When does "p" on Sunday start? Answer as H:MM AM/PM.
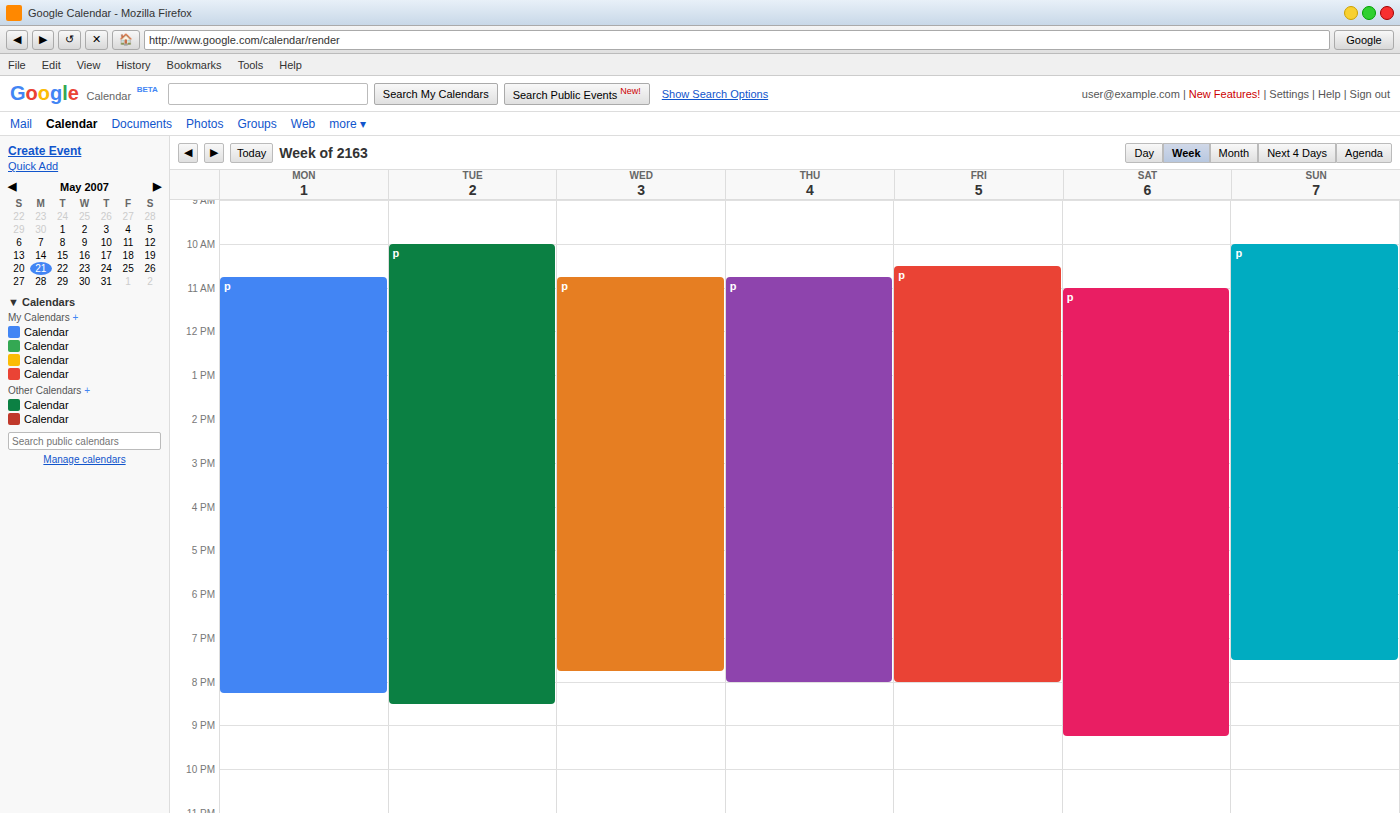
10:00 AM